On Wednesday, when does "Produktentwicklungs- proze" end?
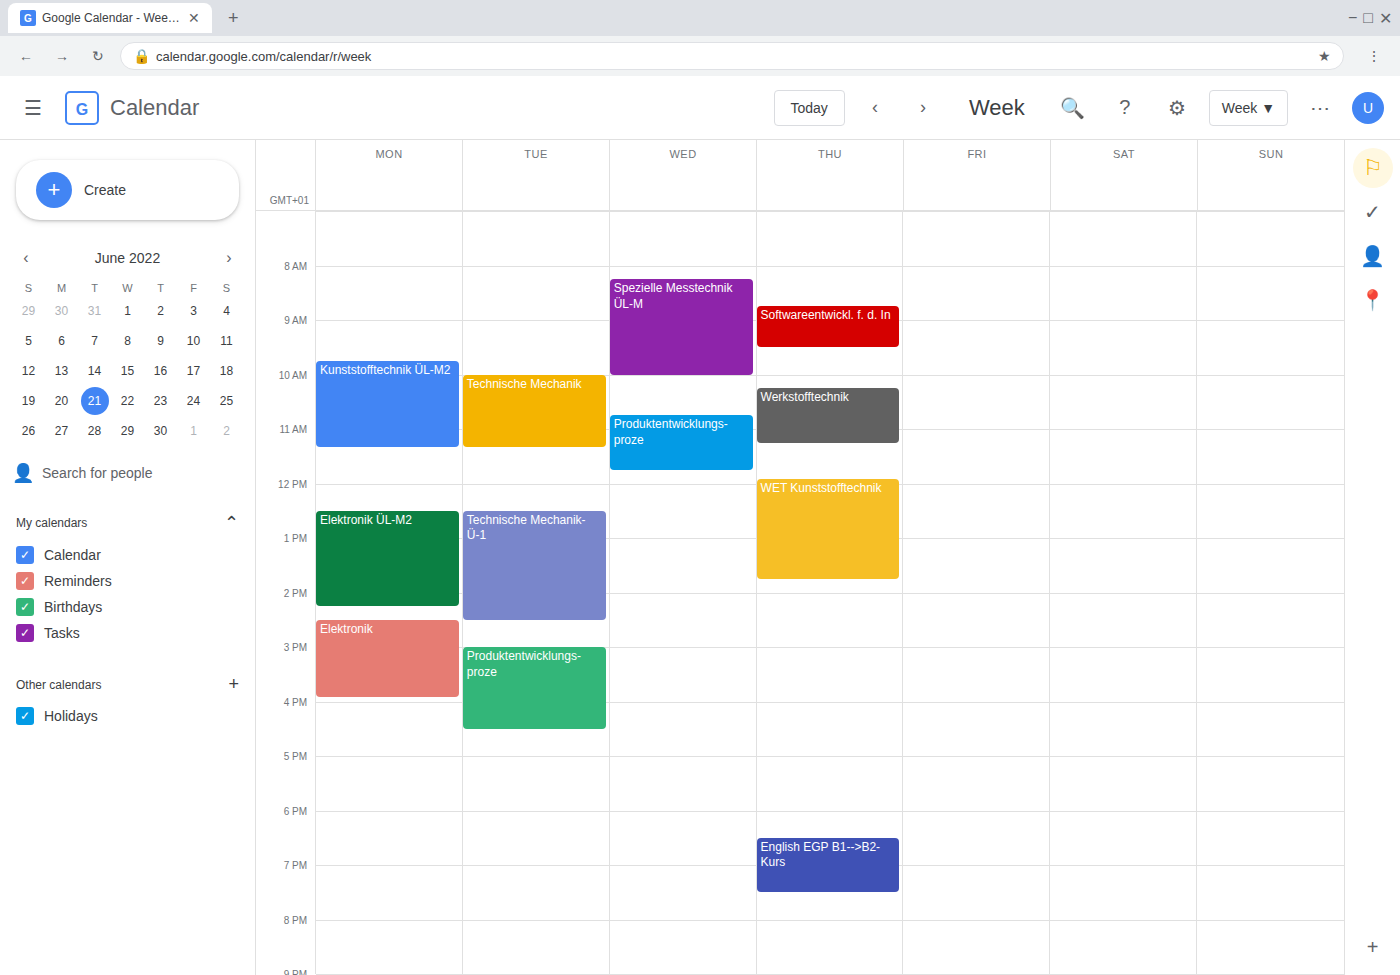
11:45 AM